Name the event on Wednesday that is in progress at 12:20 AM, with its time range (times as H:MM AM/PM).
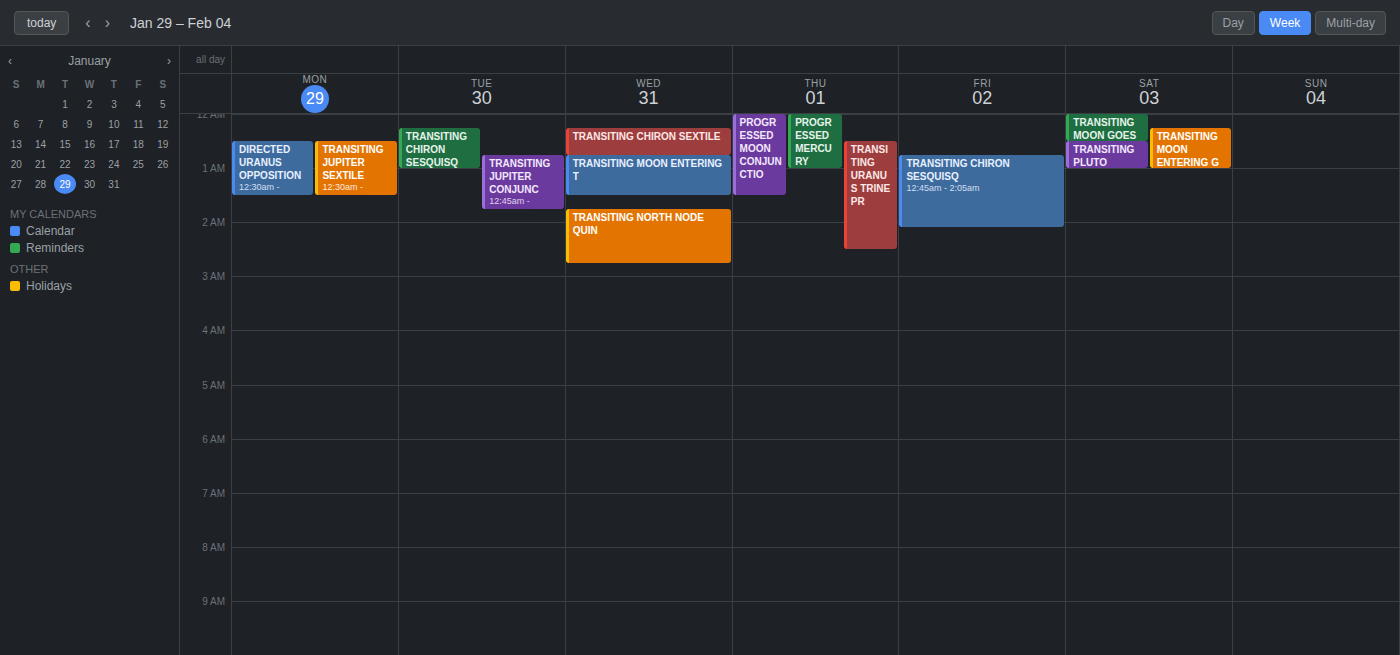
"TRANSITING CHIRON SEXTILE", 12:15 AM to 12:45 AM